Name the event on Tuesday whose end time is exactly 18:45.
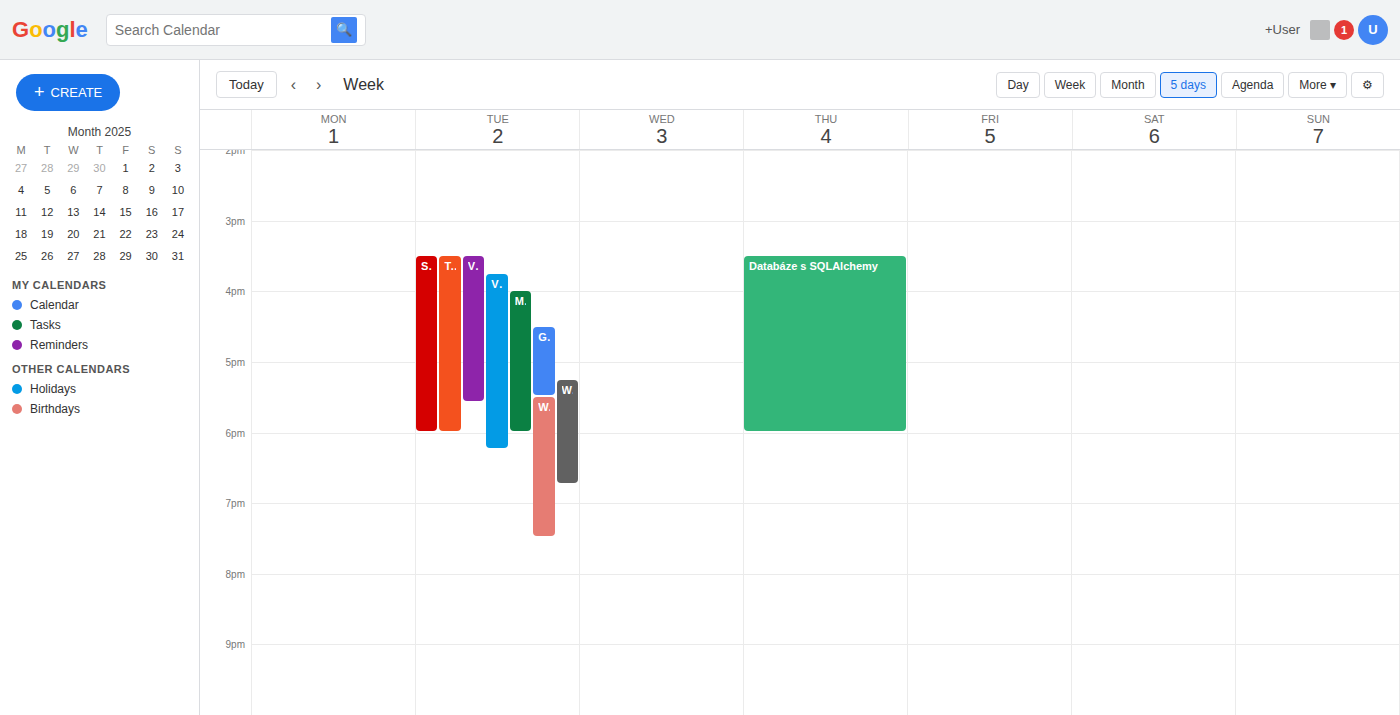
"Webové servery – Flask"